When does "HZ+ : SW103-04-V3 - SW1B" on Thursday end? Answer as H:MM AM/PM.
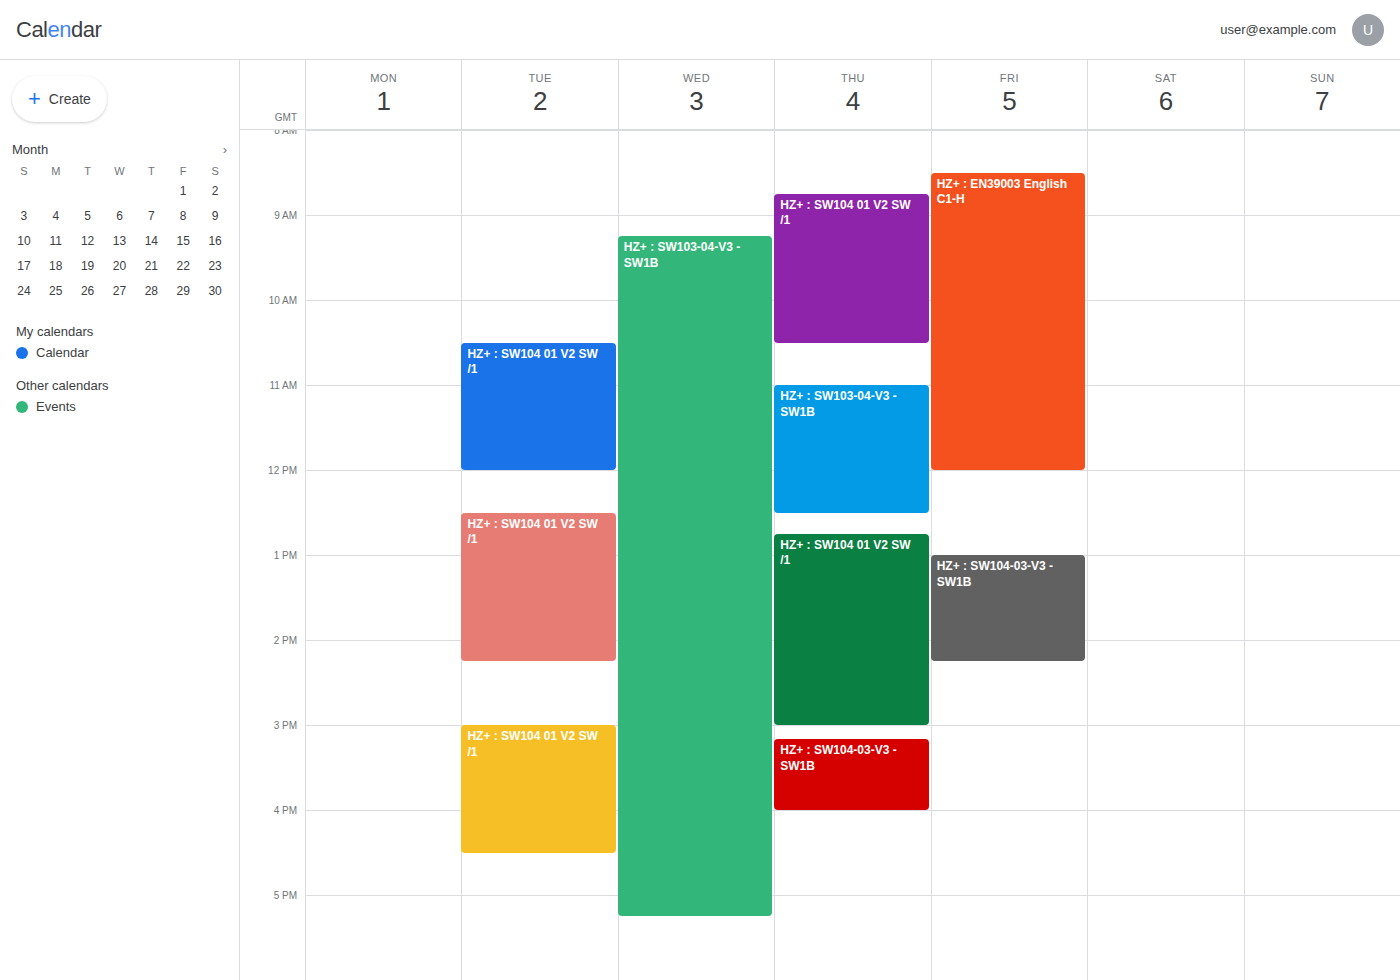
12:30 PM